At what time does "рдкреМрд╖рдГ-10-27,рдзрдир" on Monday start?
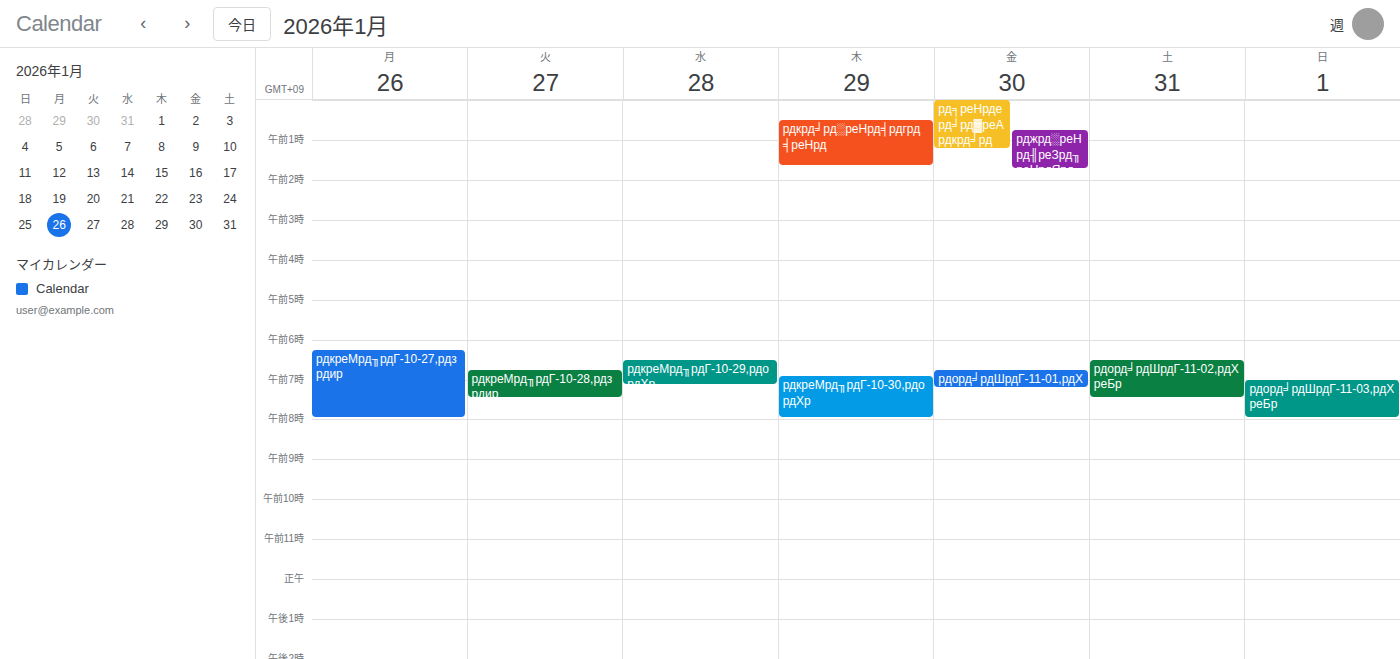
6:15 AM